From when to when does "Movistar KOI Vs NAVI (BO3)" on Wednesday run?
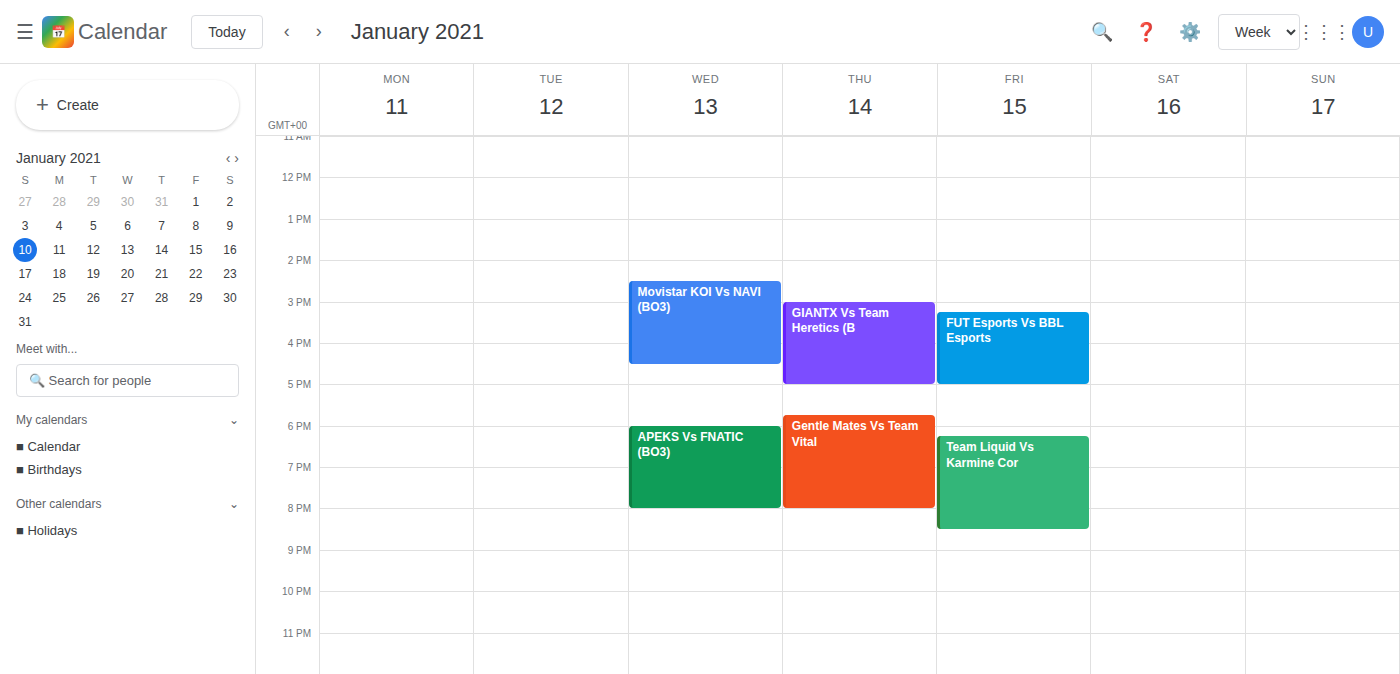
2:30 PM to 4:30 PM